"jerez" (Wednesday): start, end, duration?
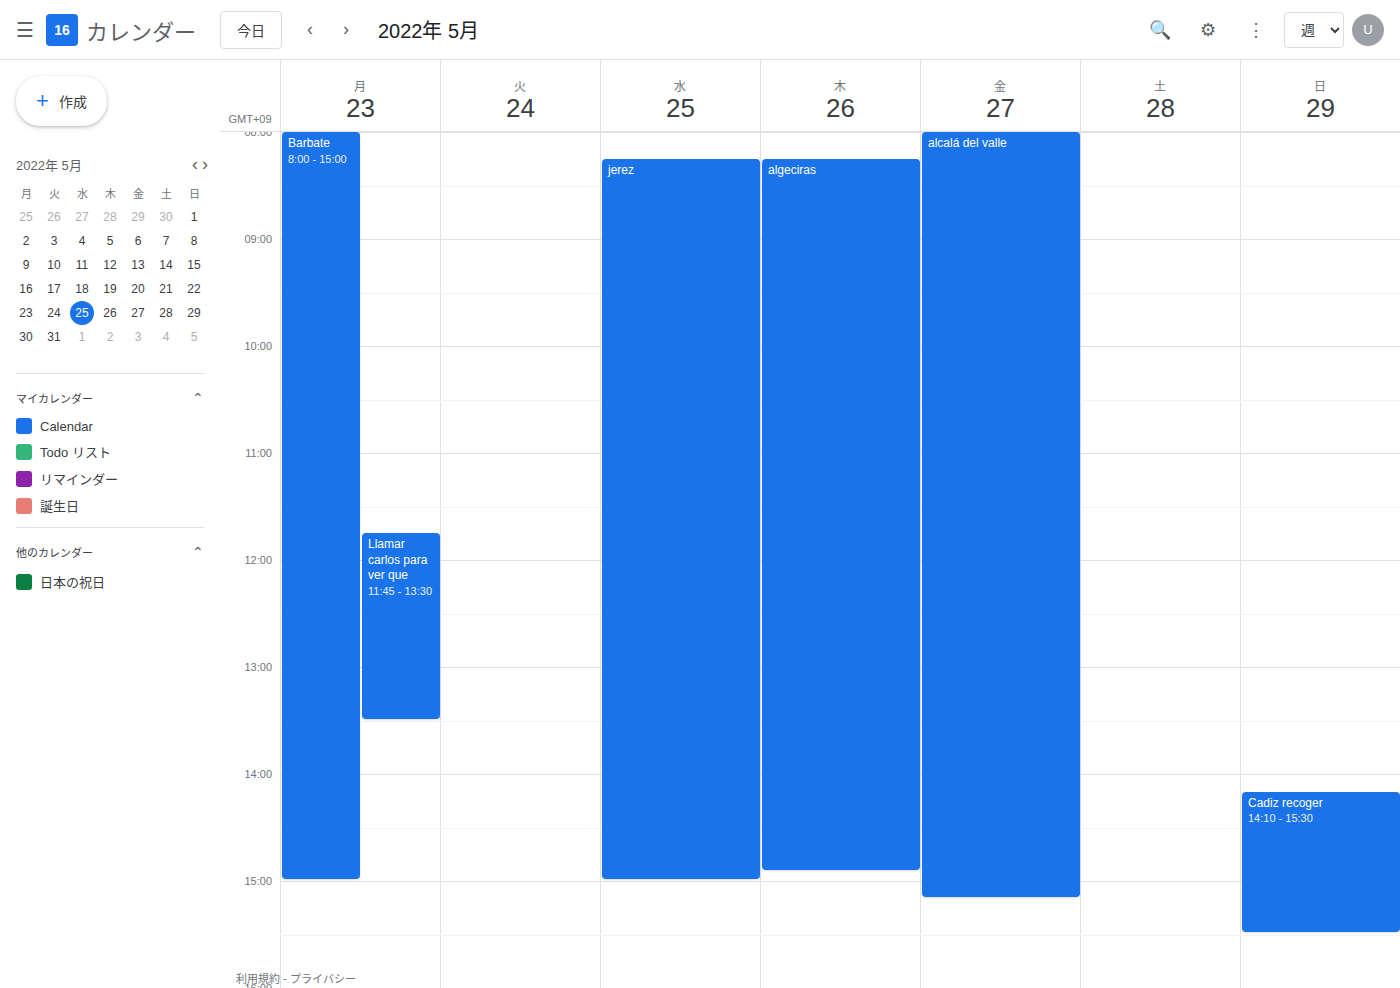
8:15 AM to 3:00 PM, 6 hours 45 minutes